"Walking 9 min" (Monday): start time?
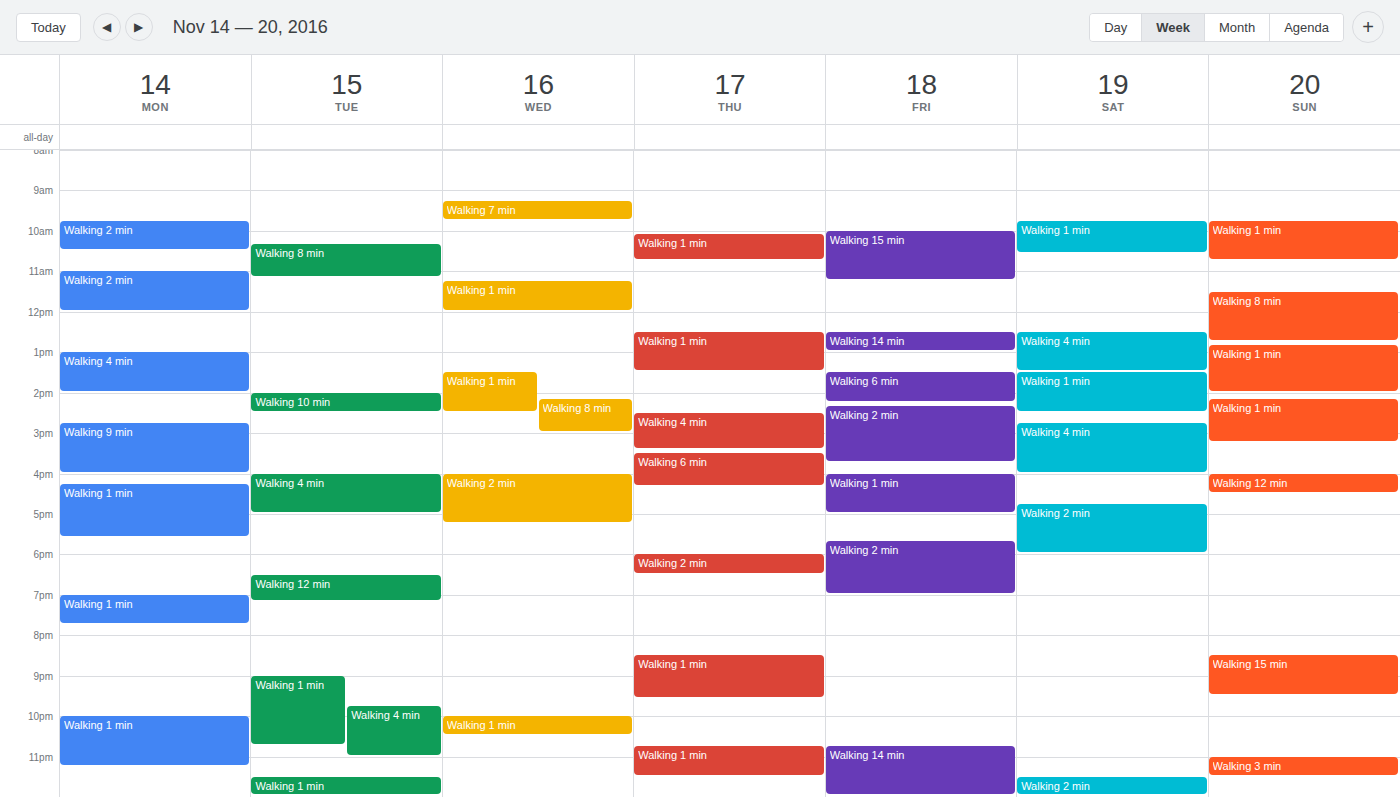
2:45 PM